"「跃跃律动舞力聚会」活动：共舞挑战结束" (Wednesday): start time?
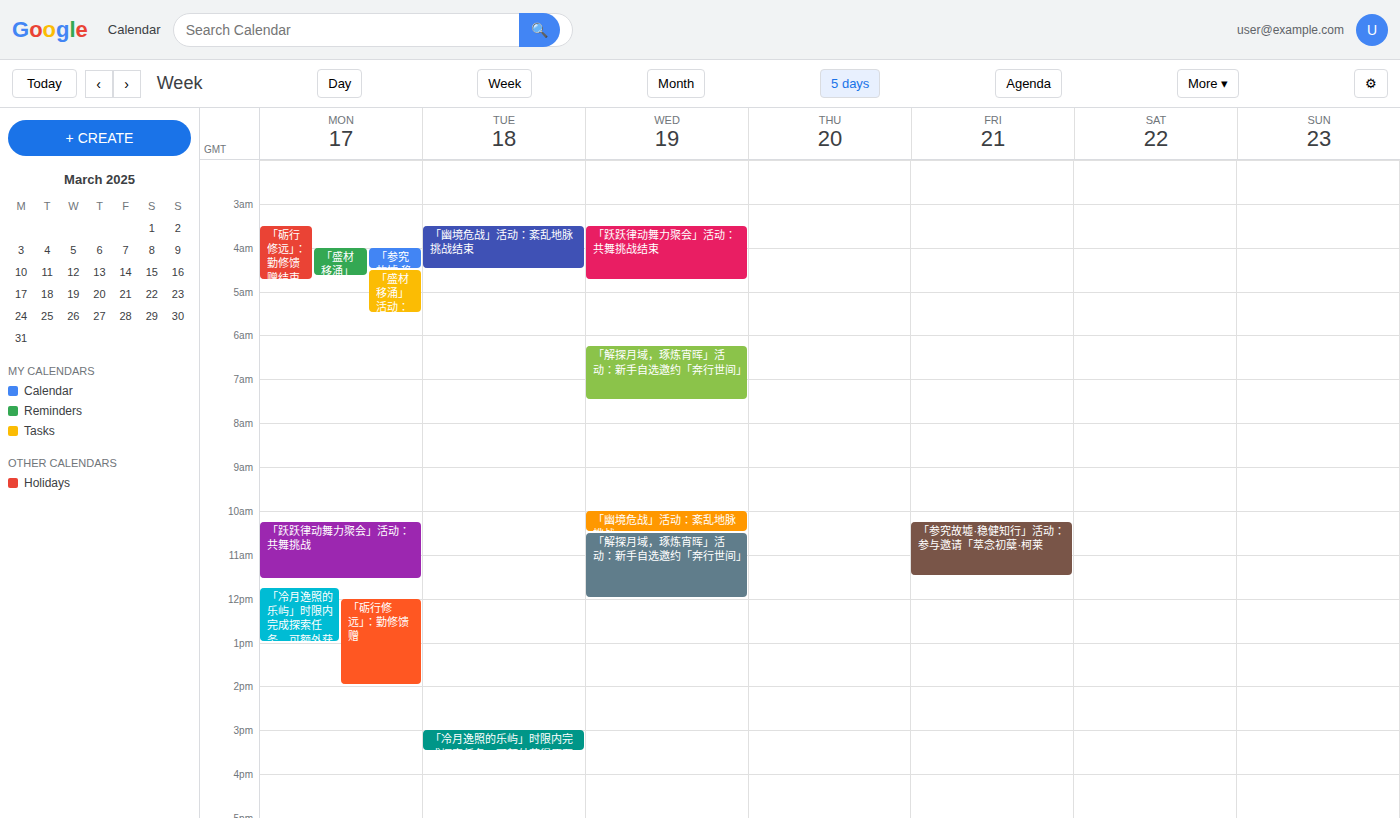
3:30 AM